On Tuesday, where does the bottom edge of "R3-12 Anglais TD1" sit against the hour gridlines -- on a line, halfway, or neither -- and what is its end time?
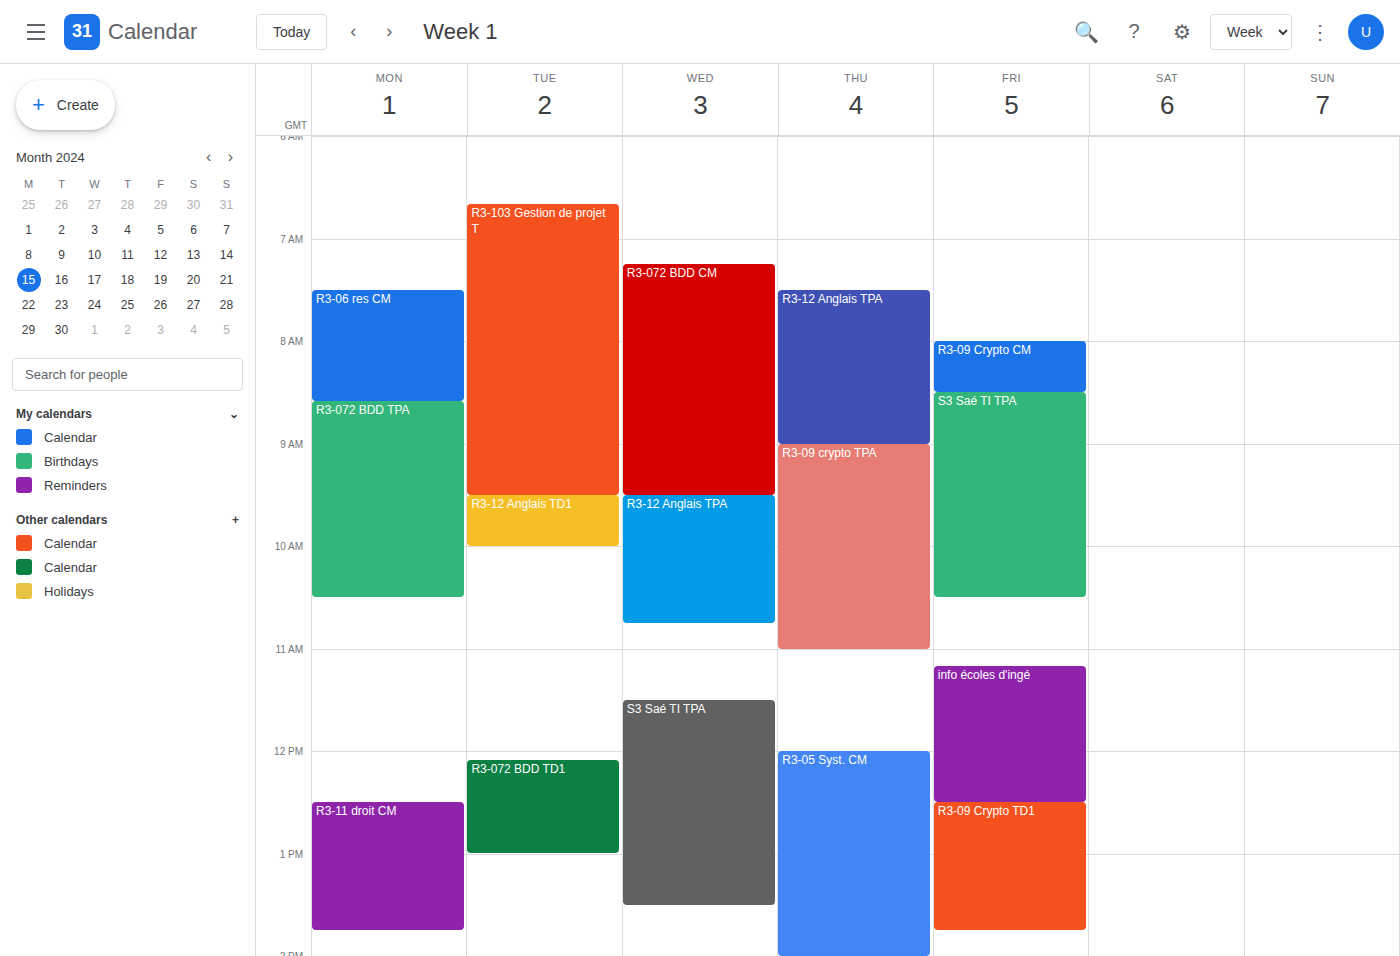
10:00 AM -- exactly on the 10 AM line.